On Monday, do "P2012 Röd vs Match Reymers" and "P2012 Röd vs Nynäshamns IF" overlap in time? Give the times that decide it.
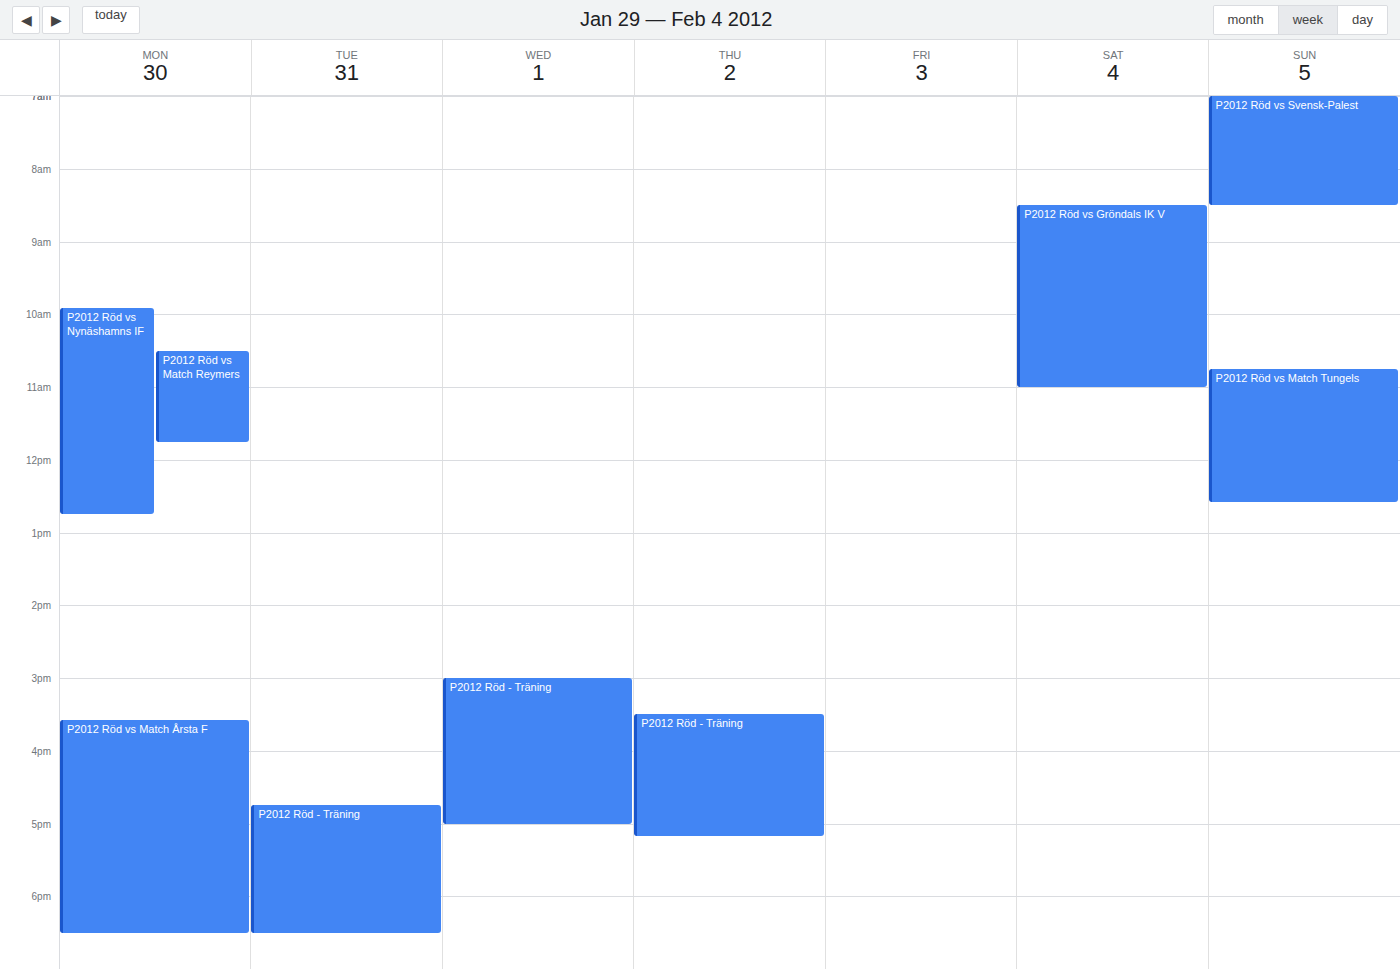
"P2012 Röd vs Match Reymers" runs 10:30 AM to 11:45 AM, inside "P2012 Röd vs Nynäshamns IF" -- they overlap.